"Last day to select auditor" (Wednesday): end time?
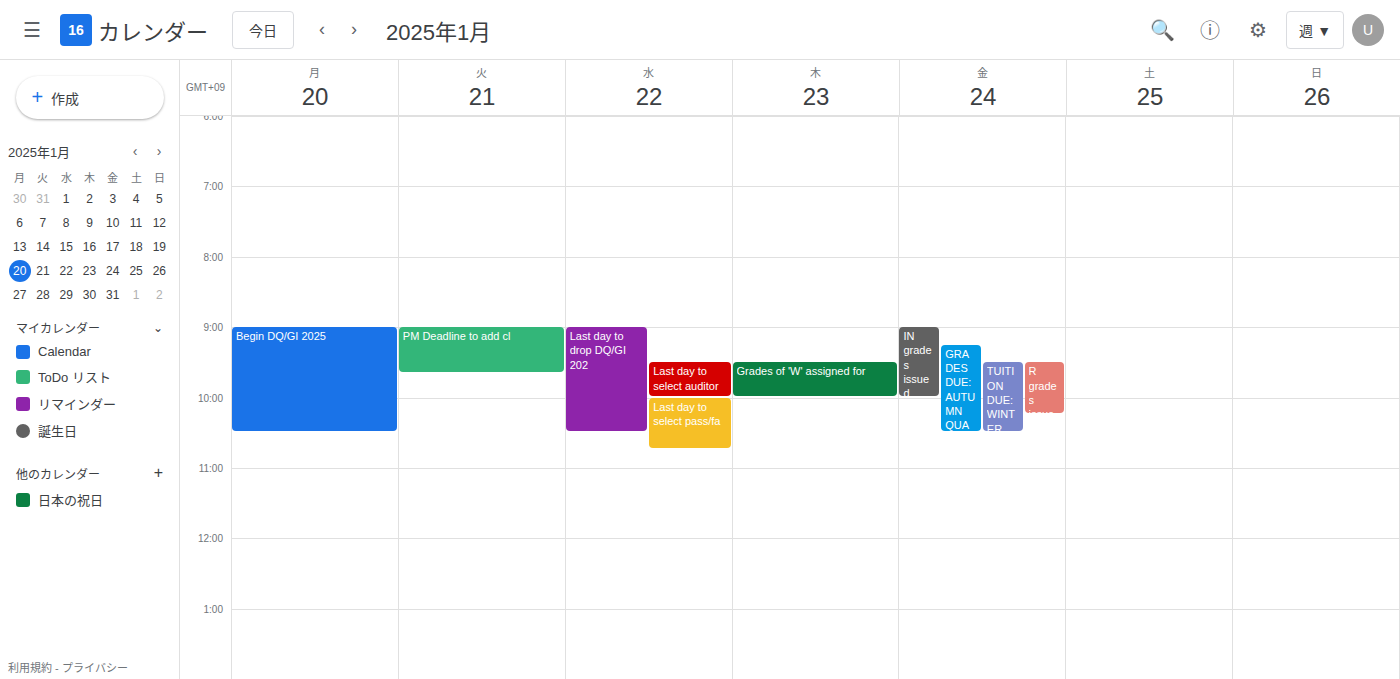
10:00 AM